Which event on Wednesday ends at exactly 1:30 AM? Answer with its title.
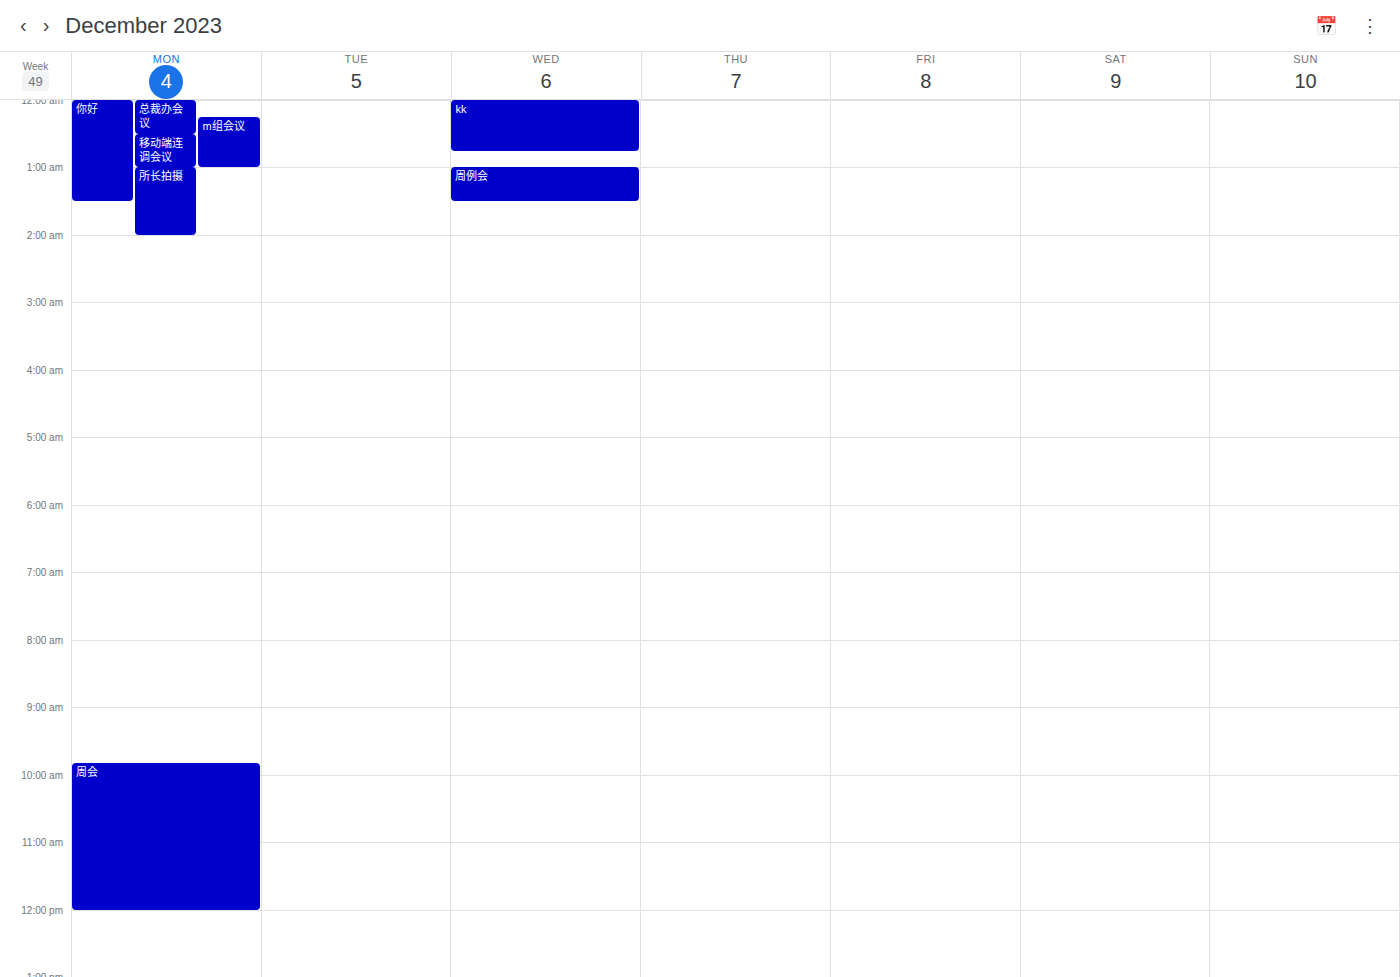
"周例会"